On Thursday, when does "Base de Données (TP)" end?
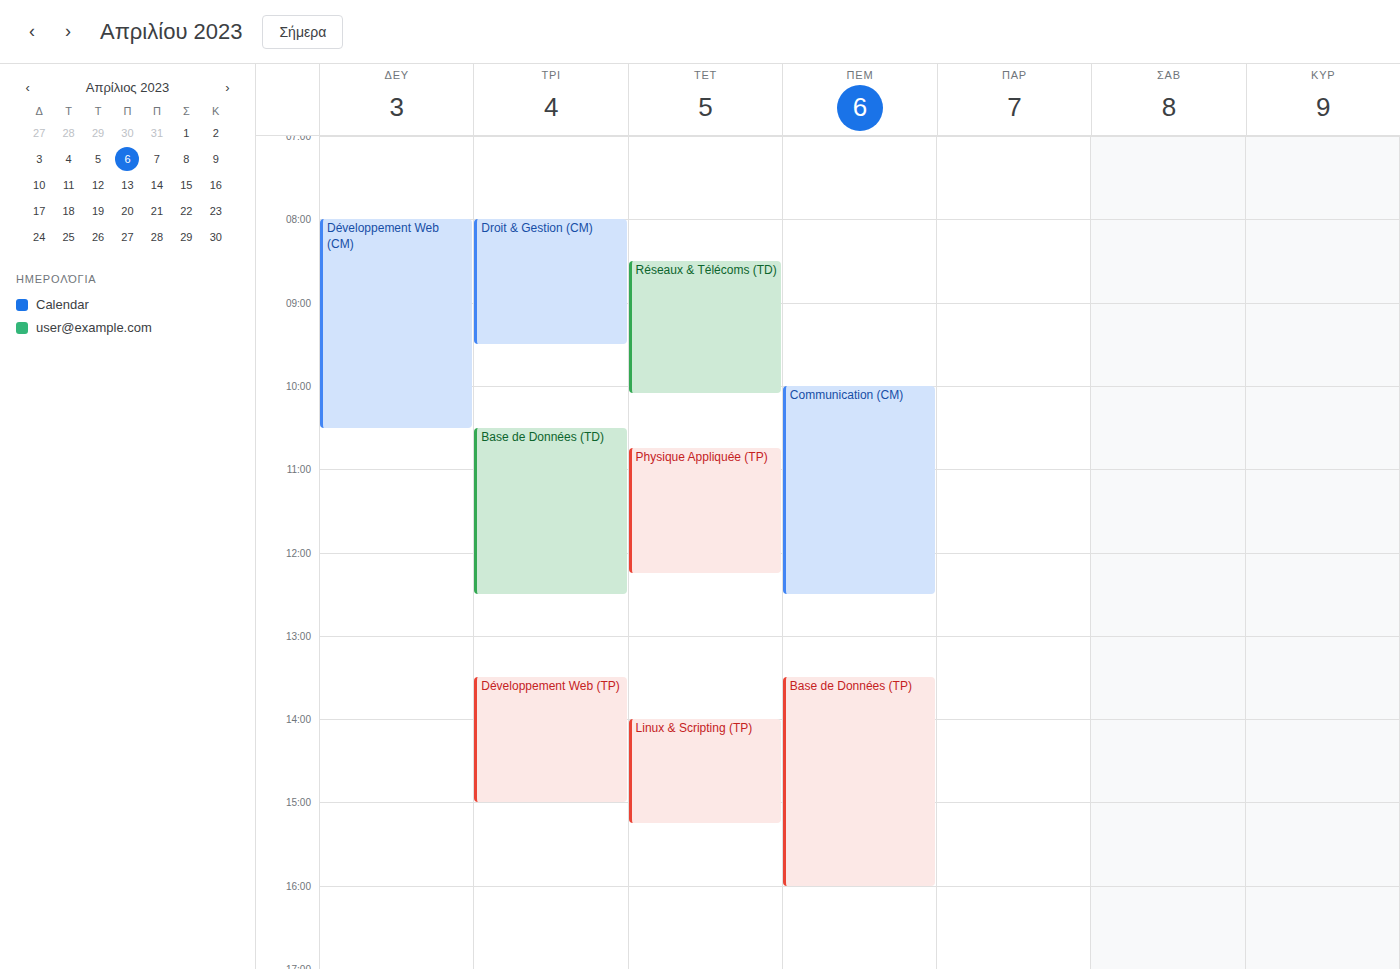
4:00 PM